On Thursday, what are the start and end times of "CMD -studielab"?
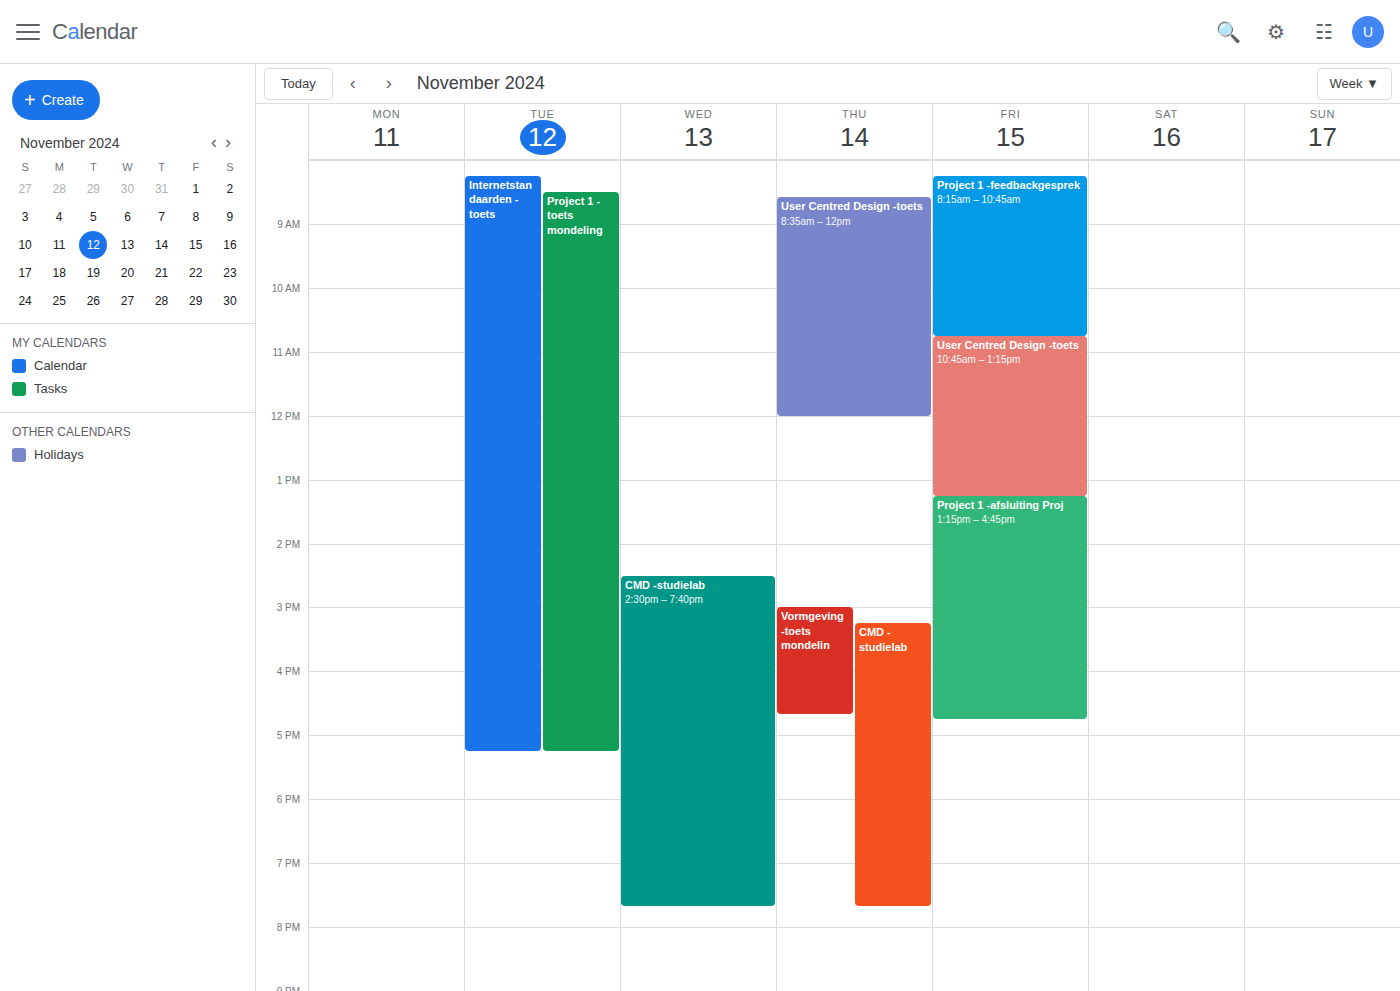
15:15 to 19:40